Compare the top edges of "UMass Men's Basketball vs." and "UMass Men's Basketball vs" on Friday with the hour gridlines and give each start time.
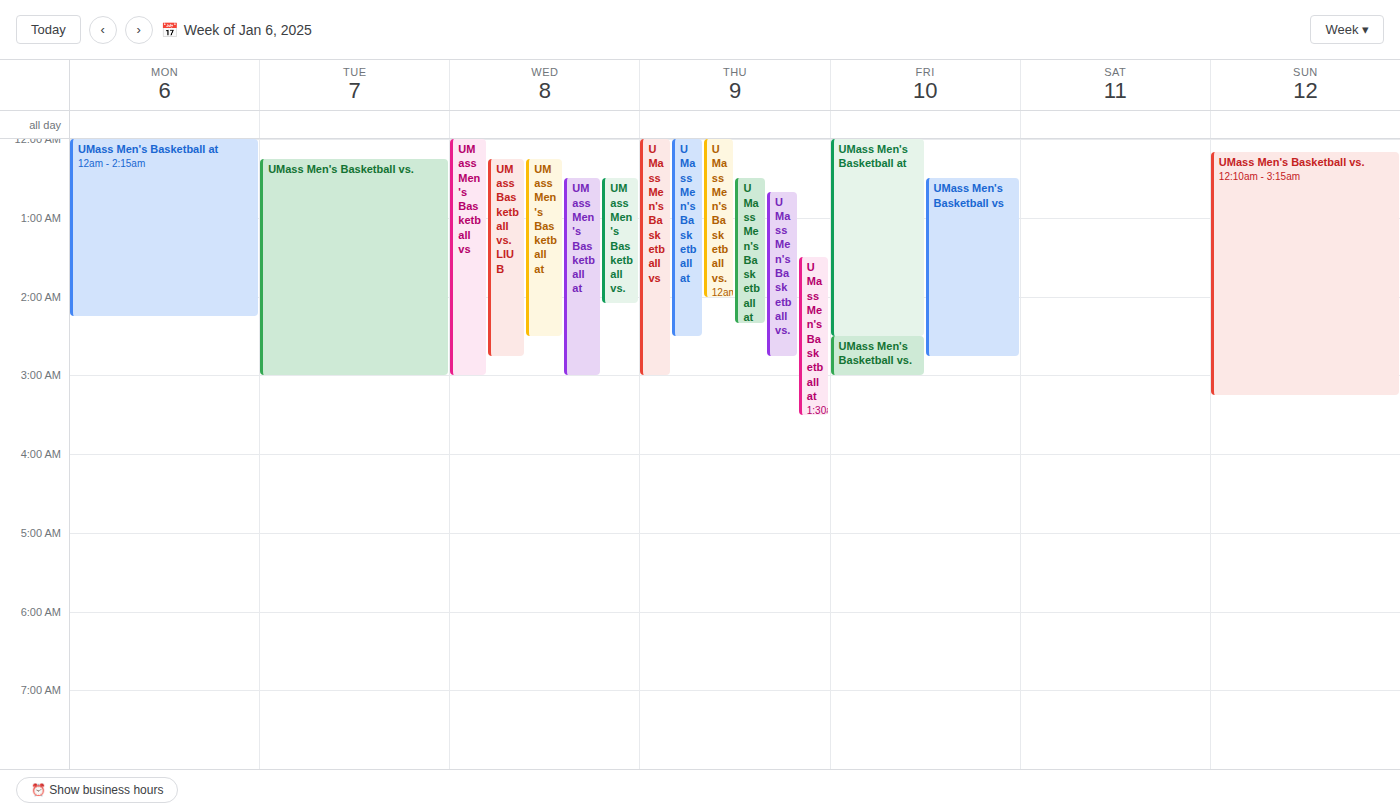
"UMass Men's Basketball vs.": 2:30 AM, halfway between the 2 AM and 3 AM lines. "UMass Men's Basketball vs": 12:30 AM, halfway between the 12 AM and 1 AM lines.